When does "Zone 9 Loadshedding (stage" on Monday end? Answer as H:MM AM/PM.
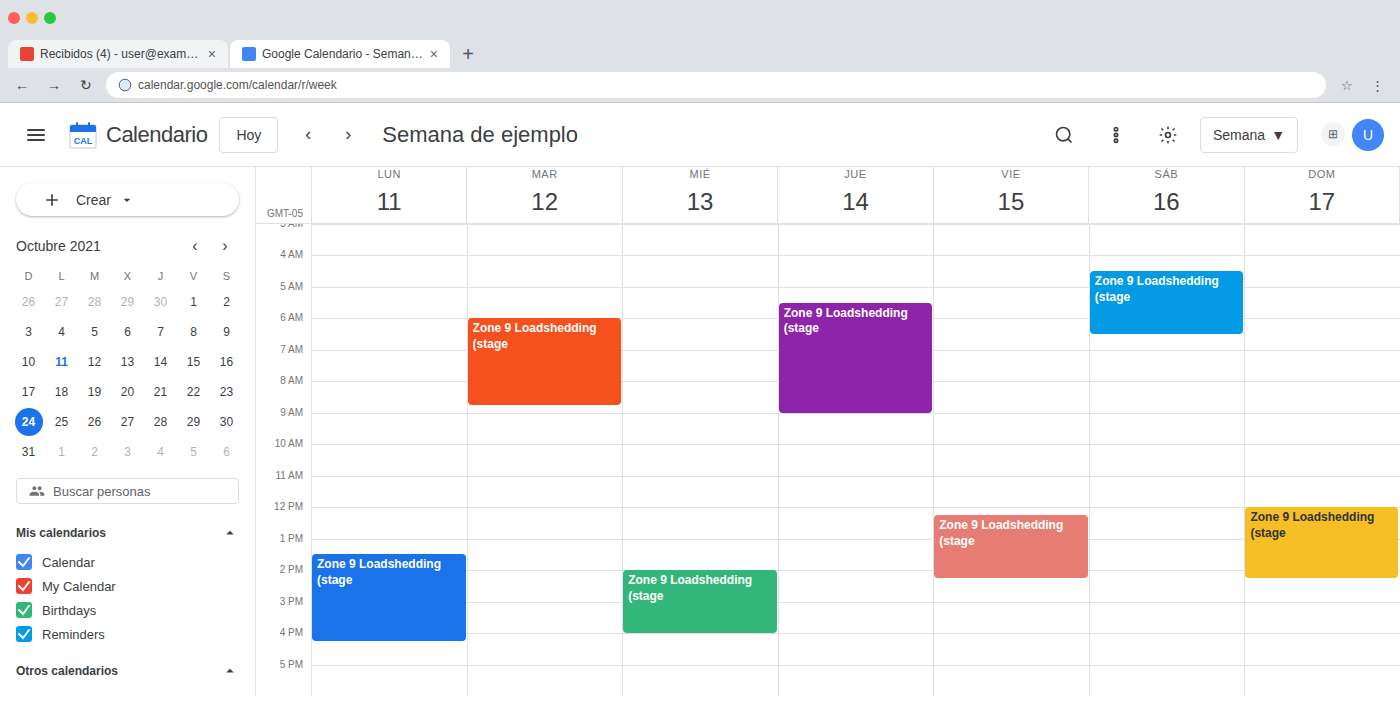
4:15 PM